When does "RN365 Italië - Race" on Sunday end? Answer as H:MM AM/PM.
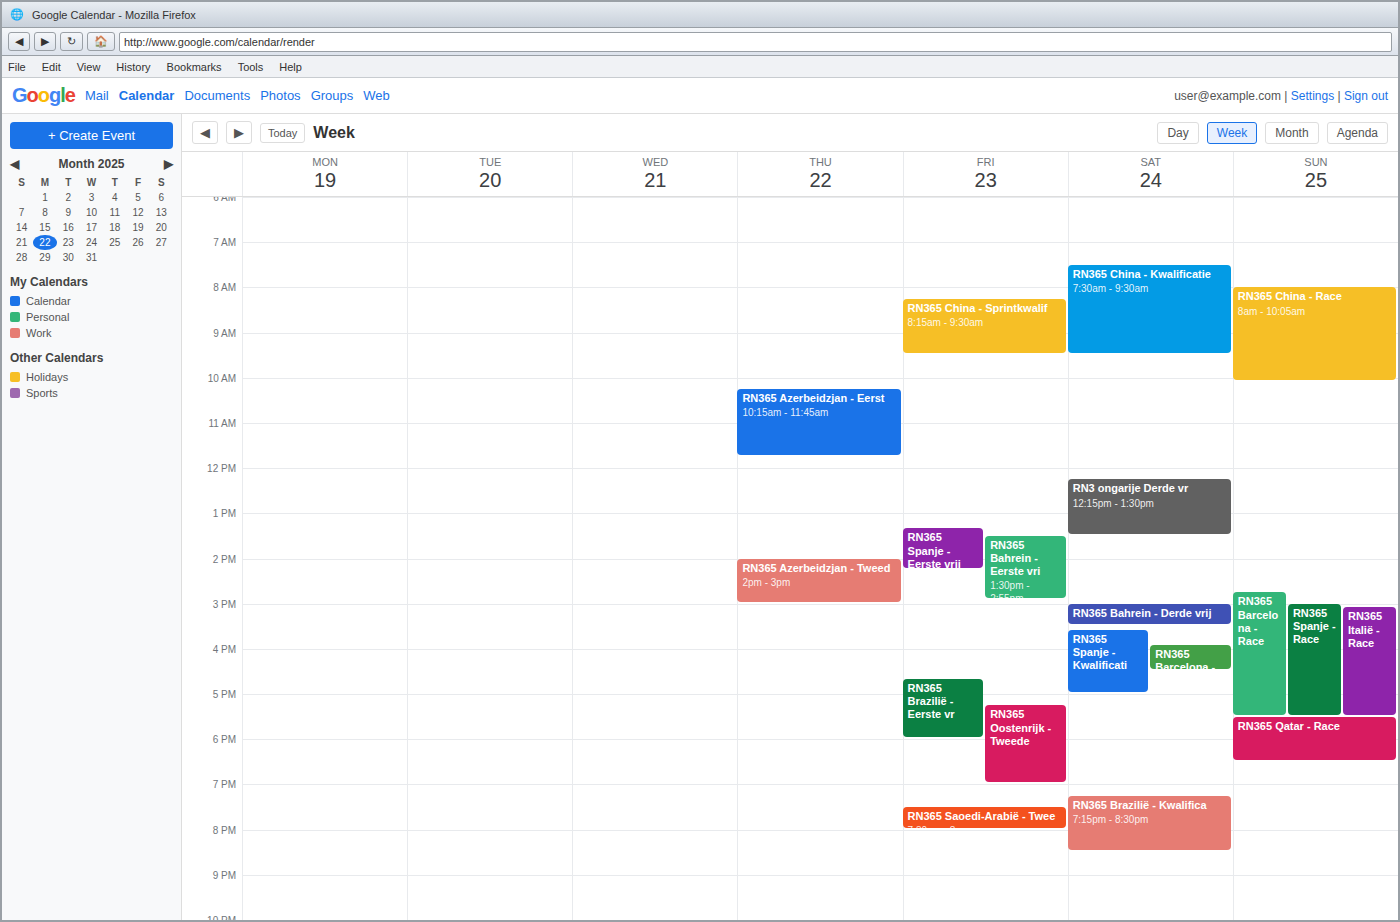
5:30 PM